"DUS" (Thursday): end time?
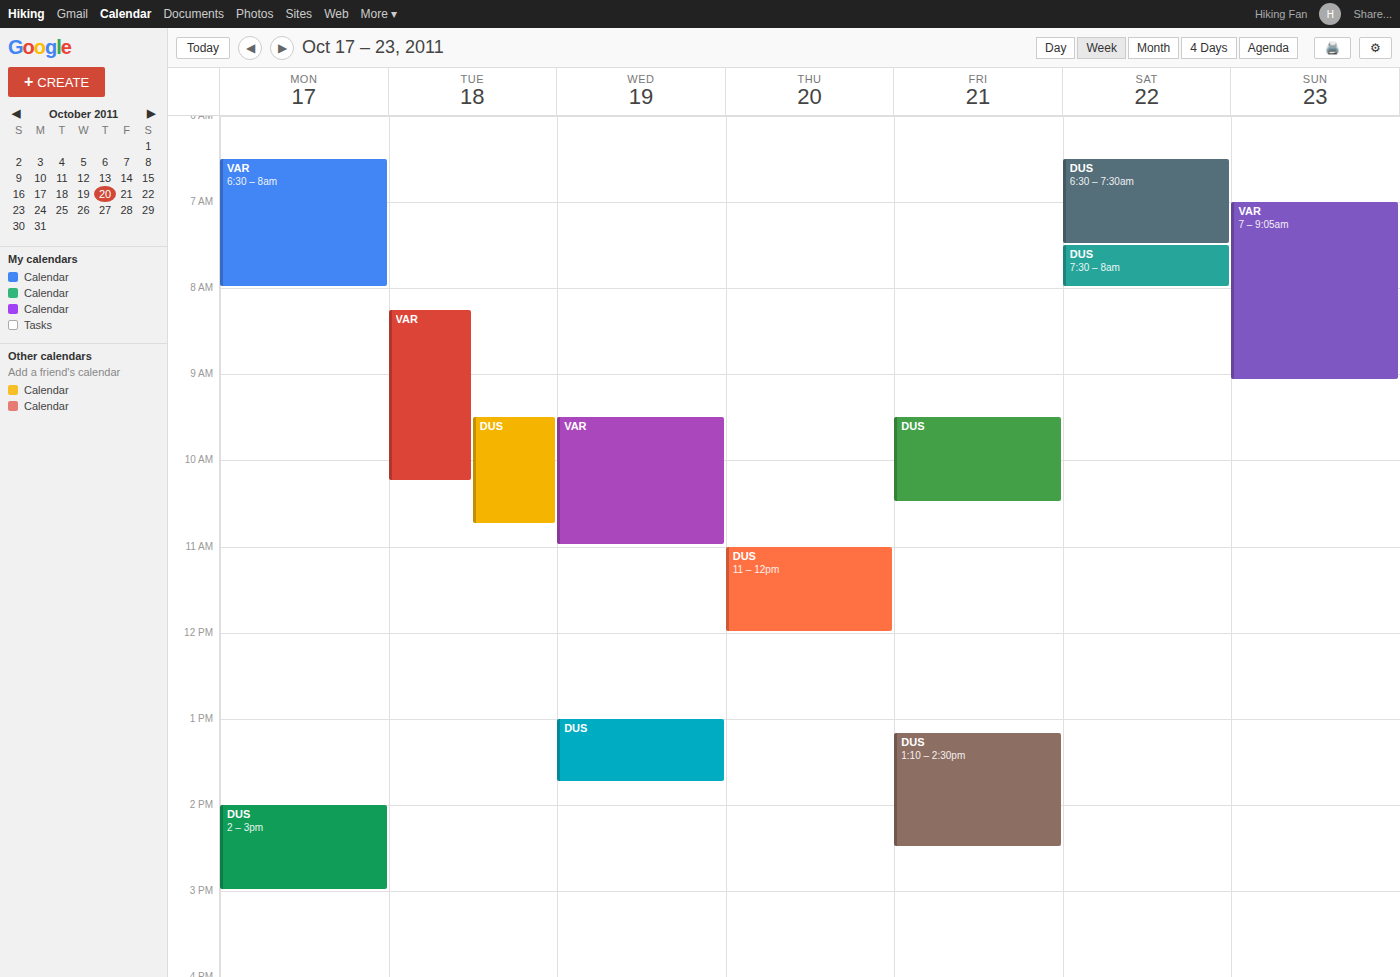
12:00 PM